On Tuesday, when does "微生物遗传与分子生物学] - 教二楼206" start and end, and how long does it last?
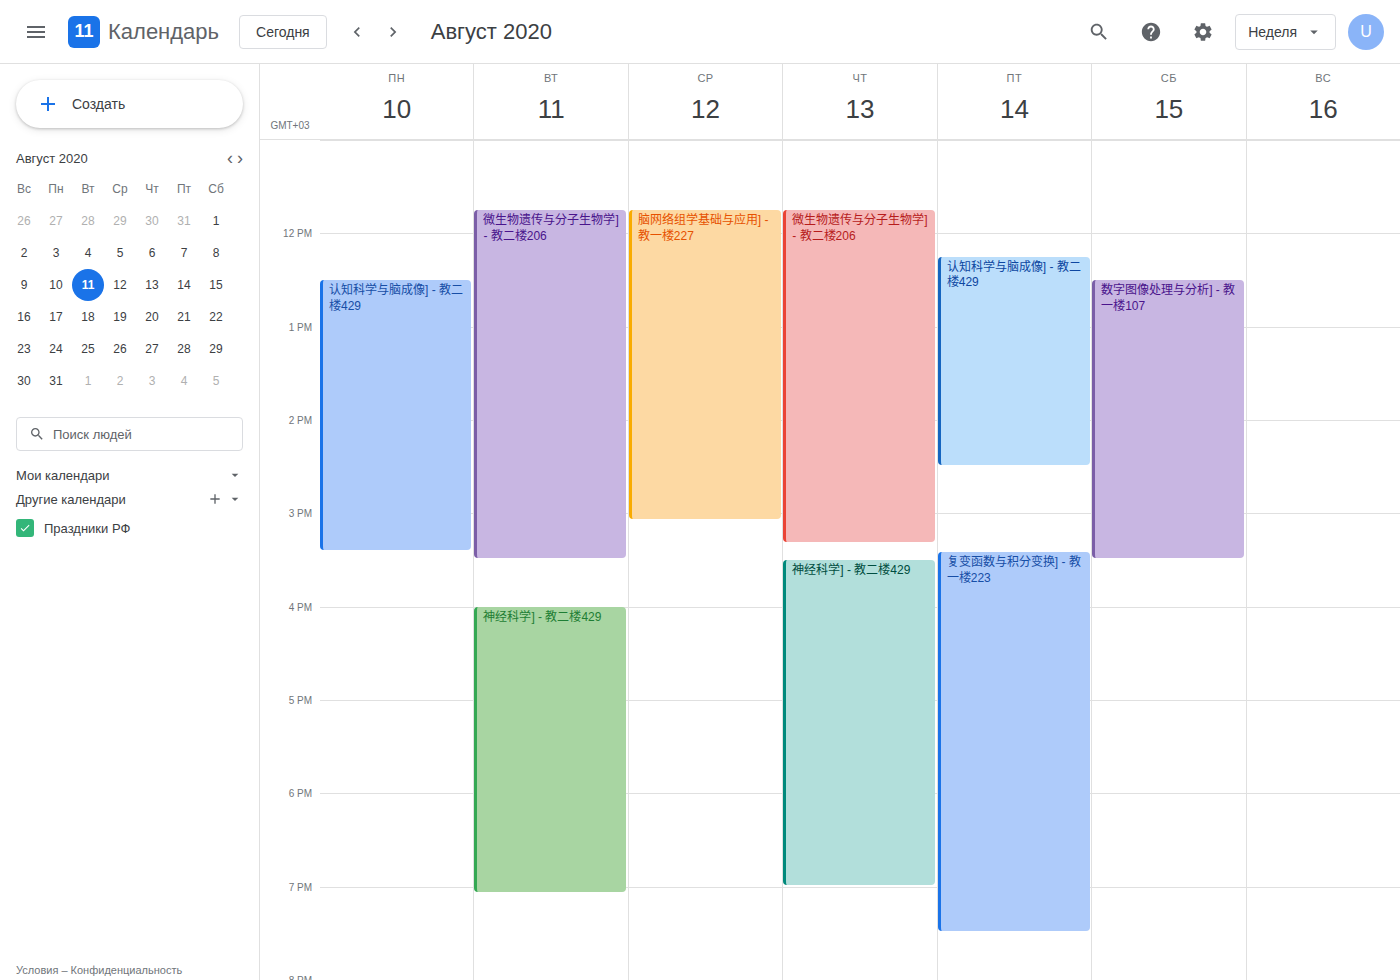
11:45 AM to 3:30 PM, 3 hours 45 minutes